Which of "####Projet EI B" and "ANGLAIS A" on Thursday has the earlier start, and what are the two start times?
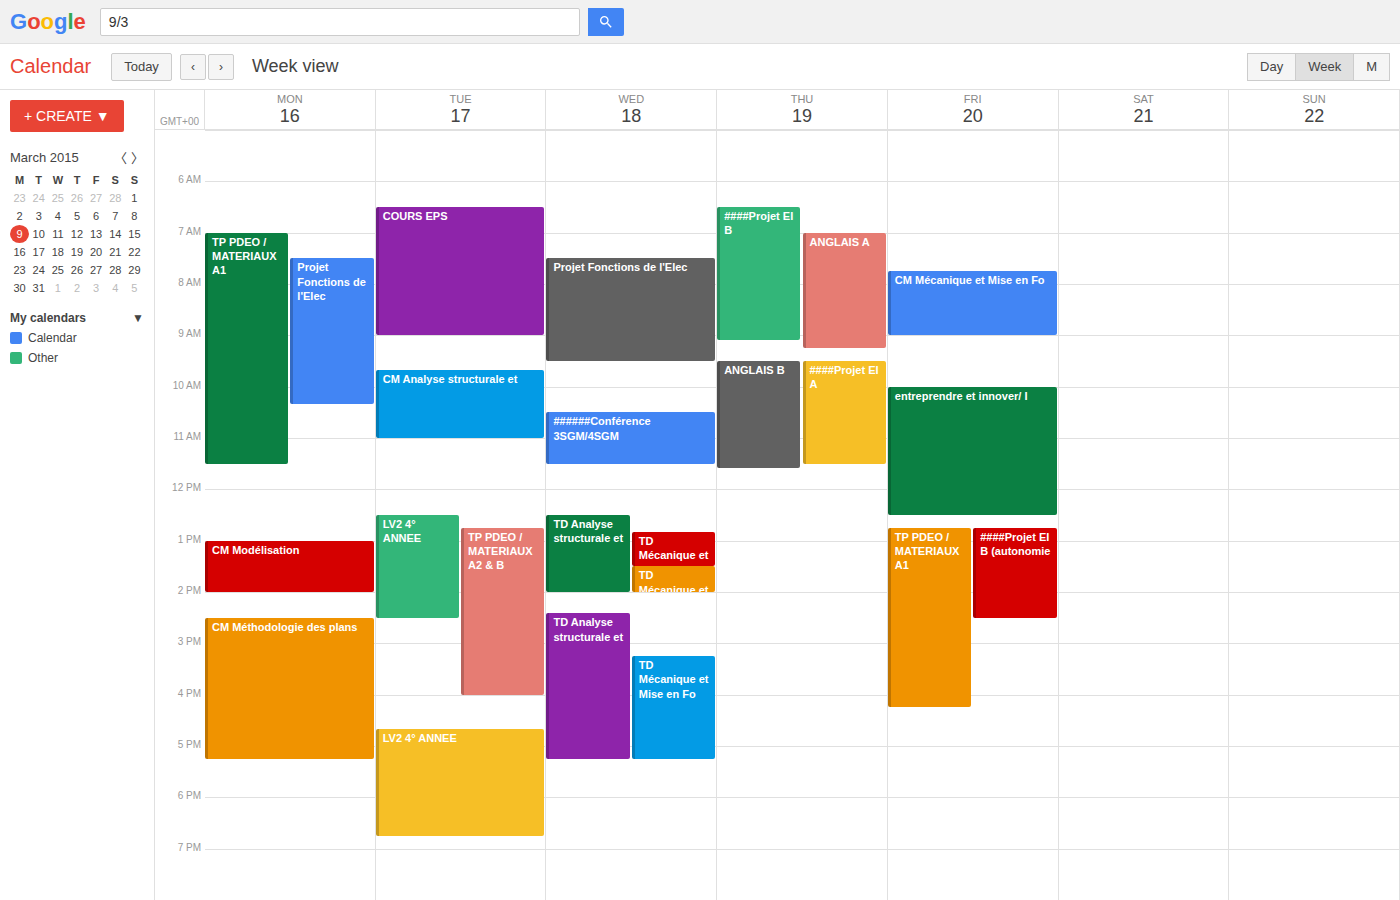
"####Projet EI B" 6:30 AM; "ANGLAIS A" 7:00 AM.